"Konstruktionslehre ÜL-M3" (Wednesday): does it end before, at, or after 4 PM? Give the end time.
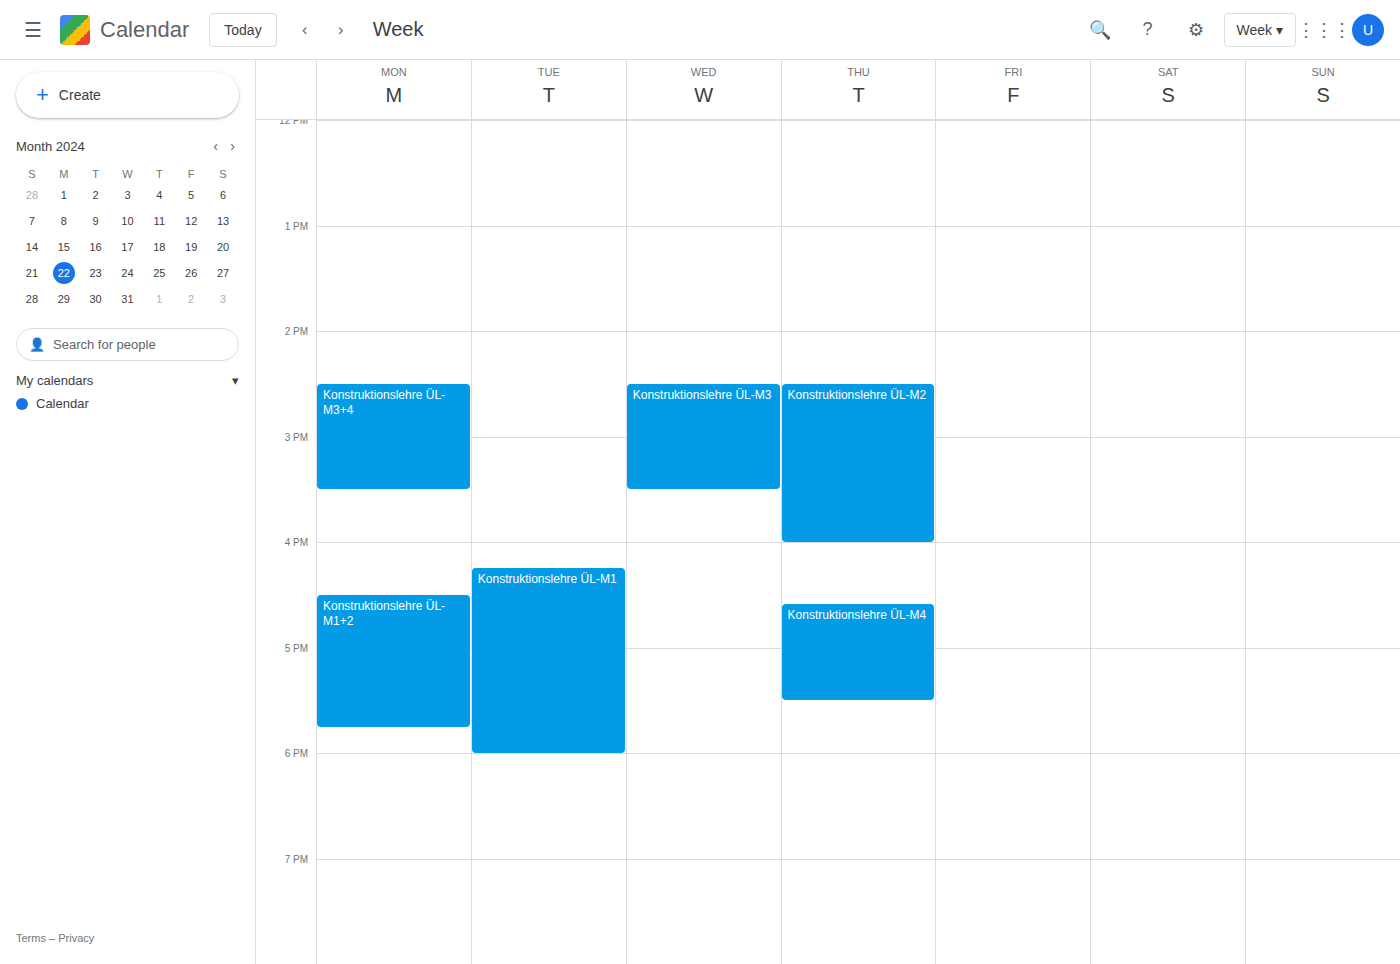
3:30 PM -- before 4 PM, 30 minutes above the 4 PM line.